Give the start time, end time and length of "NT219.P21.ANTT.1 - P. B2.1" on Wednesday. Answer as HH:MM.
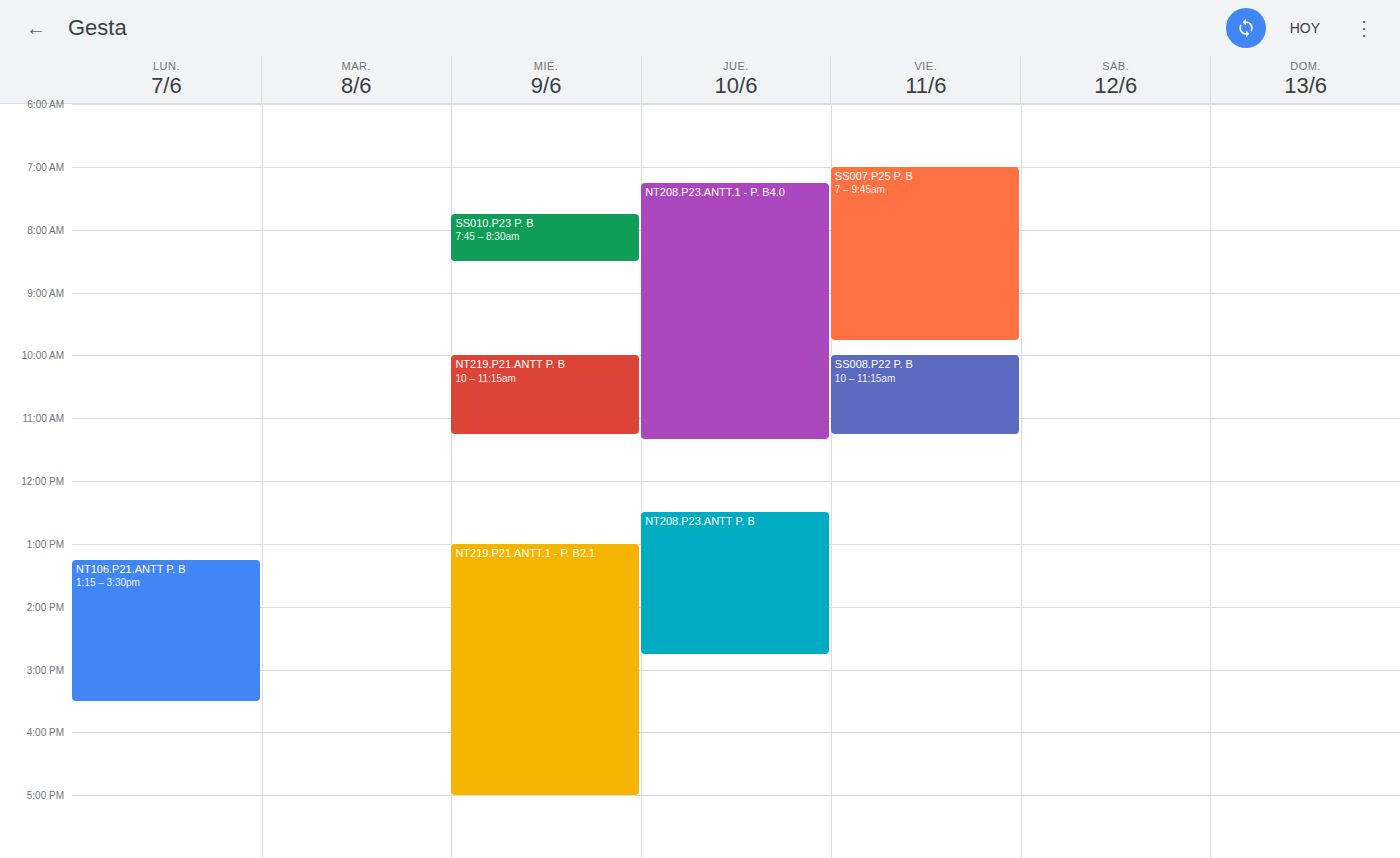
13:00 to 17:00, 4 hours